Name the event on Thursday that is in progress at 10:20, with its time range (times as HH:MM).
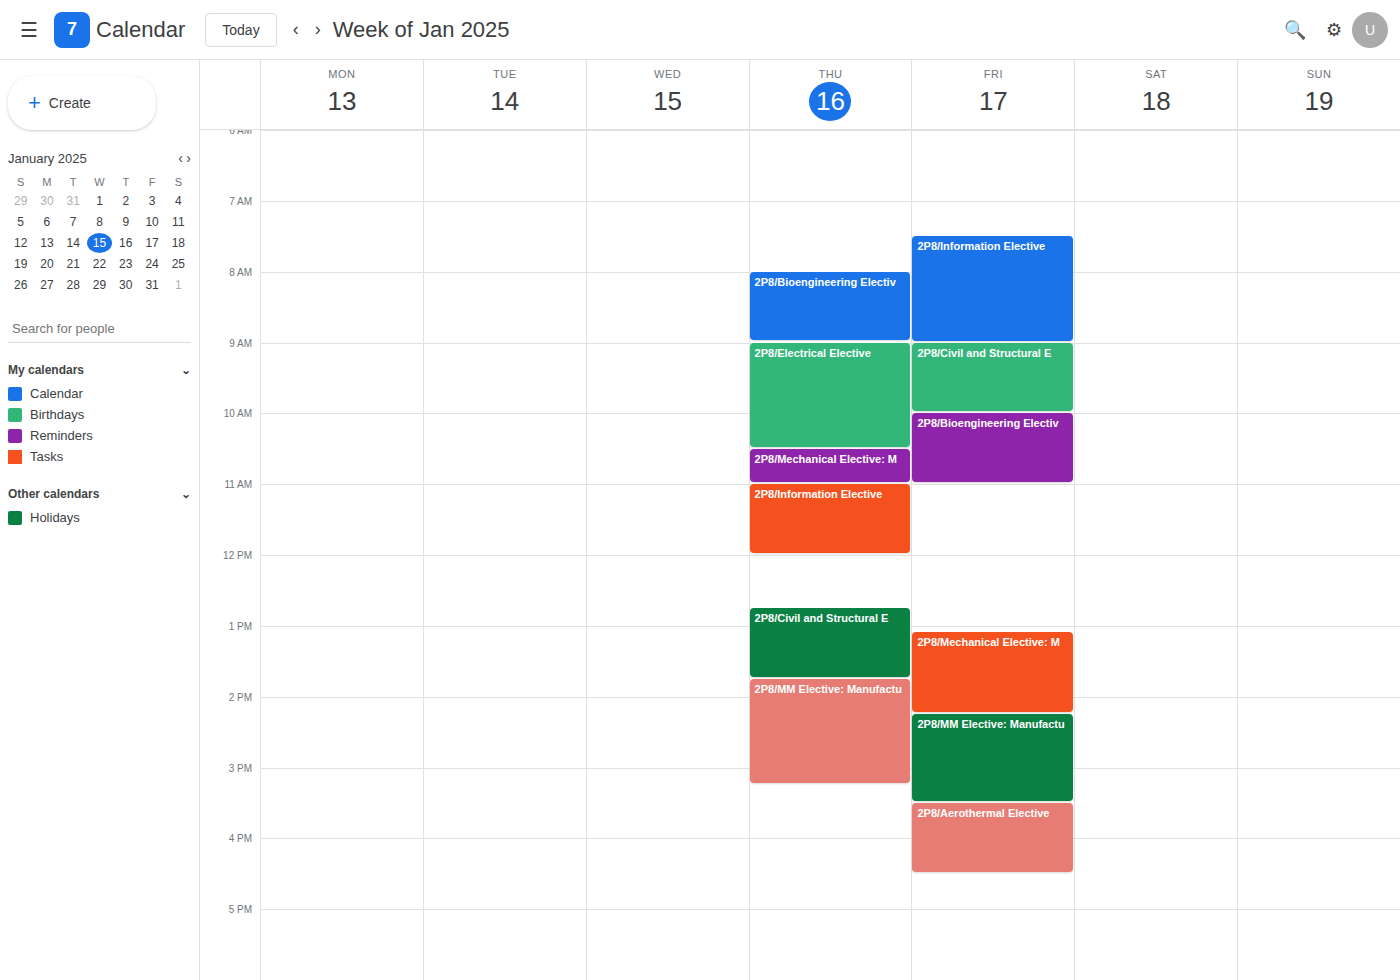
"2P8/Electrical Elective", 09:00 to 10:30